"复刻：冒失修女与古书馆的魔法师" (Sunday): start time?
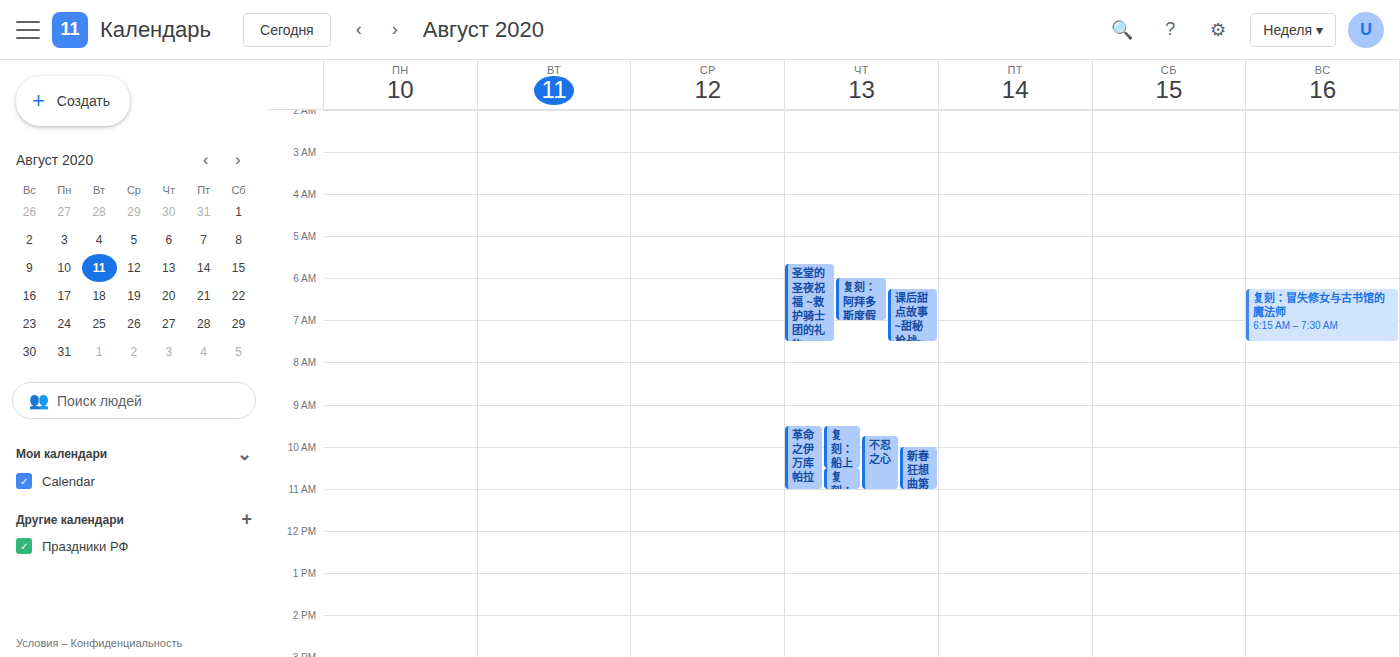
6:15 AM